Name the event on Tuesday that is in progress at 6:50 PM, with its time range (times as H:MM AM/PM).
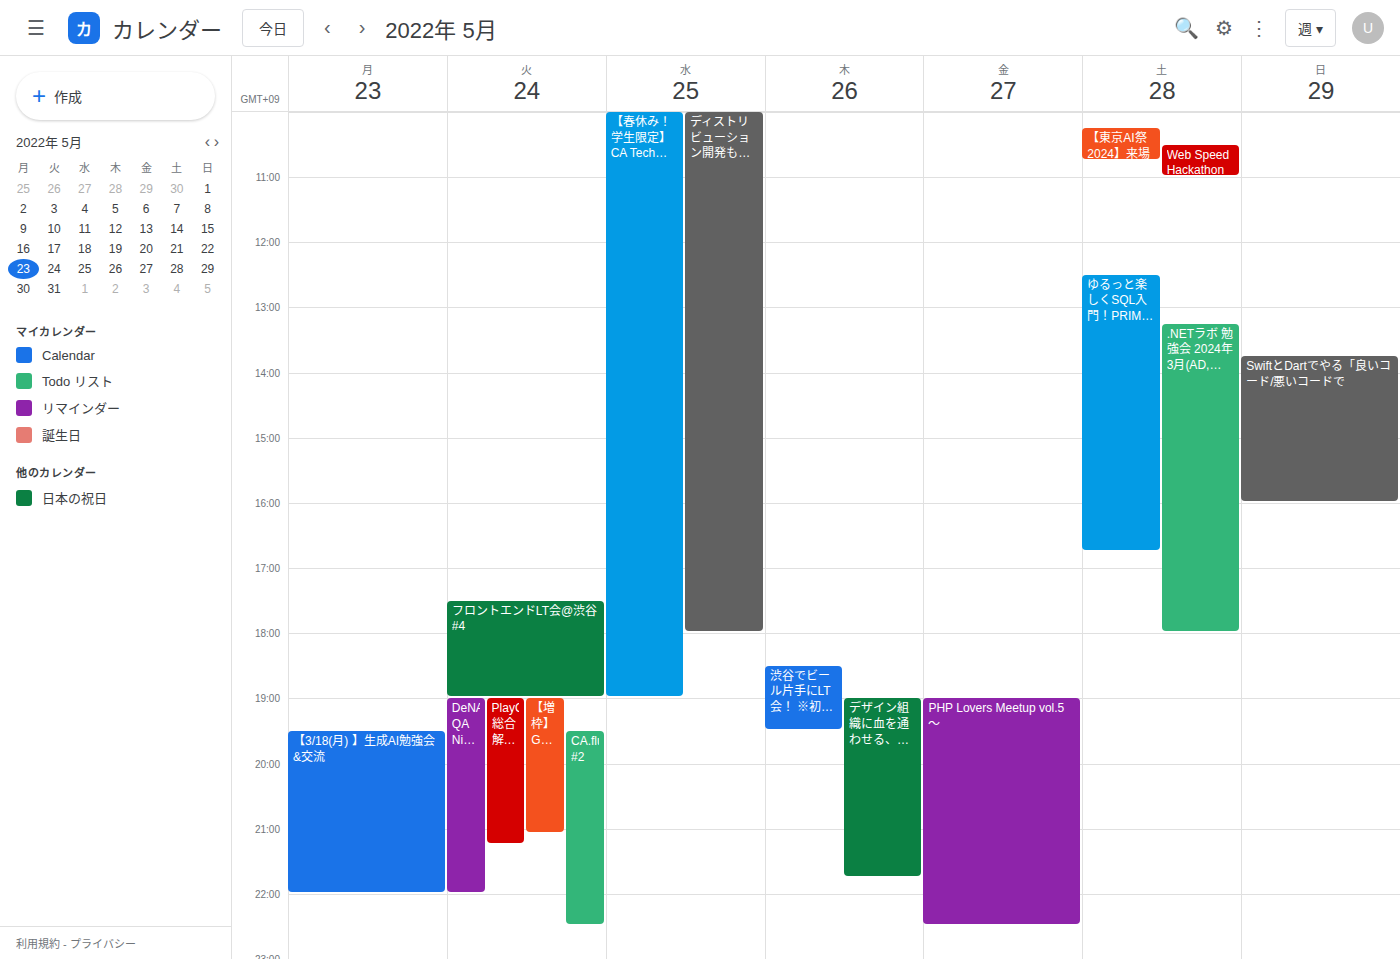
"フロントエンドLT会@渋谷 #4", 5:30 PM to 7:00 PM